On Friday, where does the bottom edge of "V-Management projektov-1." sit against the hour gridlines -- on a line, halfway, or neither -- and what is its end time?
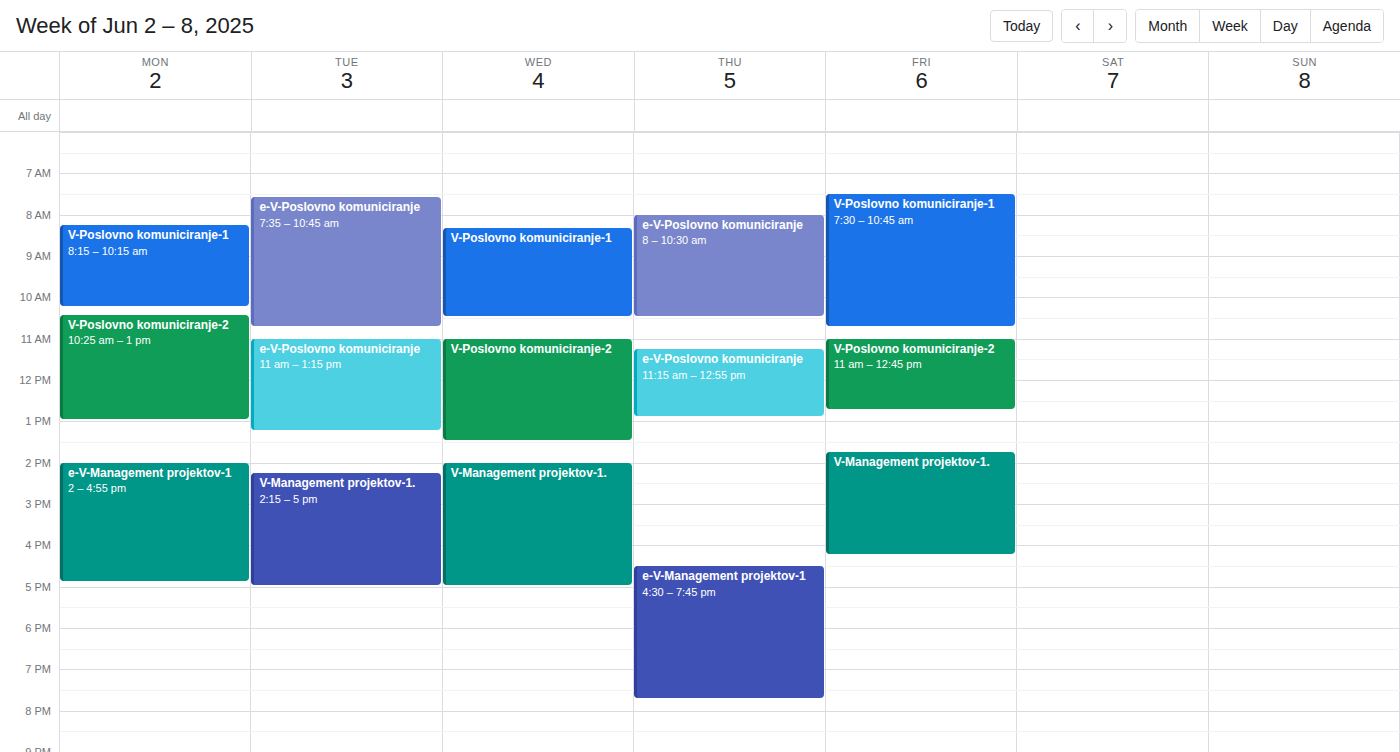
4:15 PM -- neither: a quarter of the way from the 4 PM line to the 5 PM line.